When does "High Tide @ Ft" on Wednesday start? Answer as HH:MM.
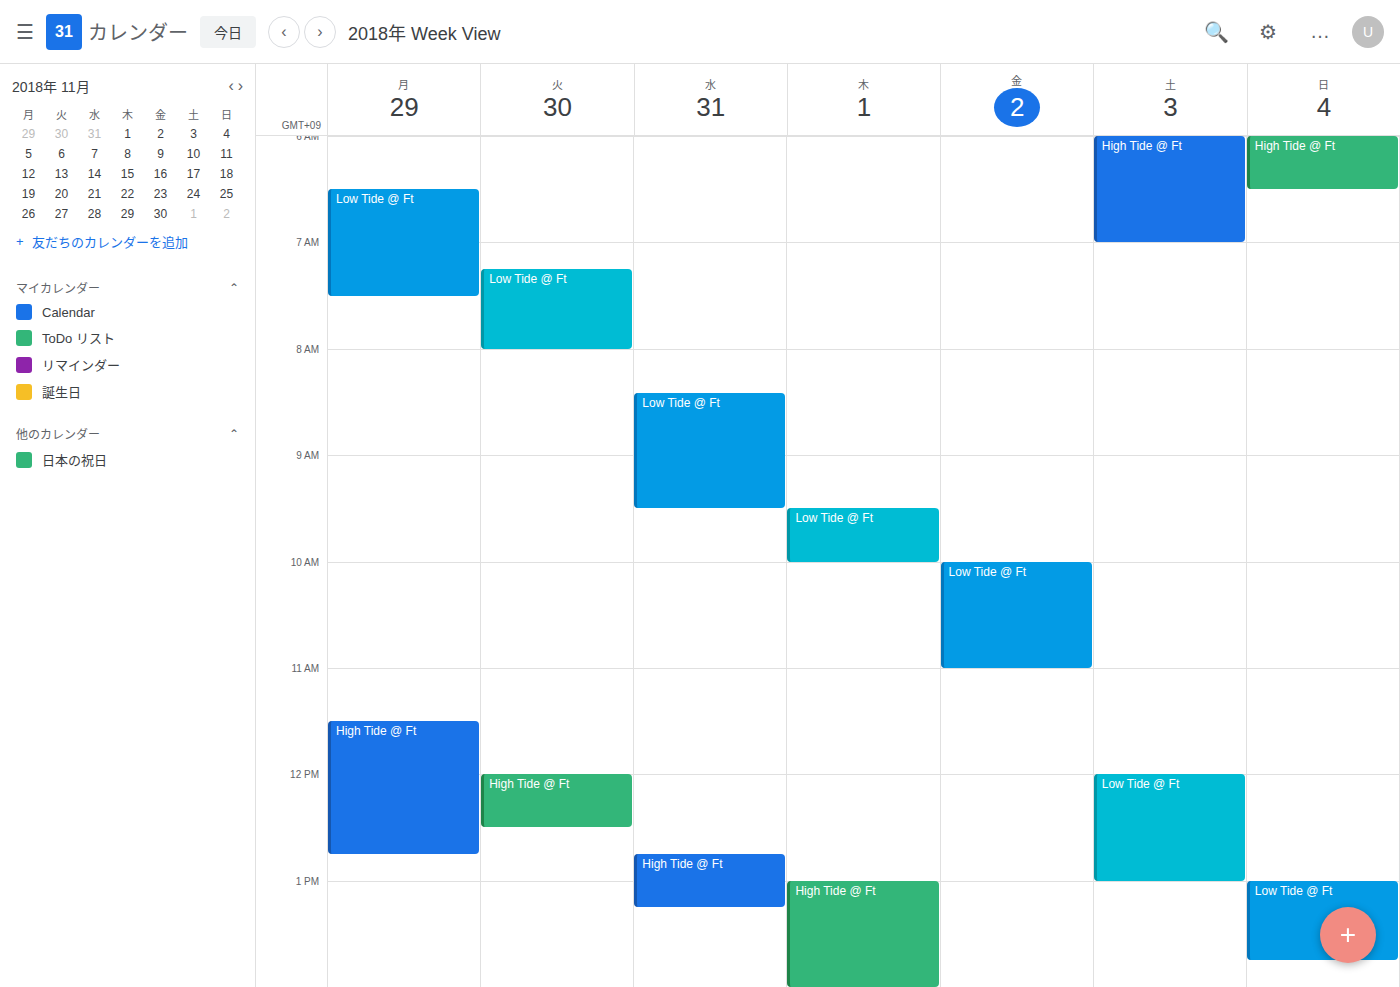
12:45